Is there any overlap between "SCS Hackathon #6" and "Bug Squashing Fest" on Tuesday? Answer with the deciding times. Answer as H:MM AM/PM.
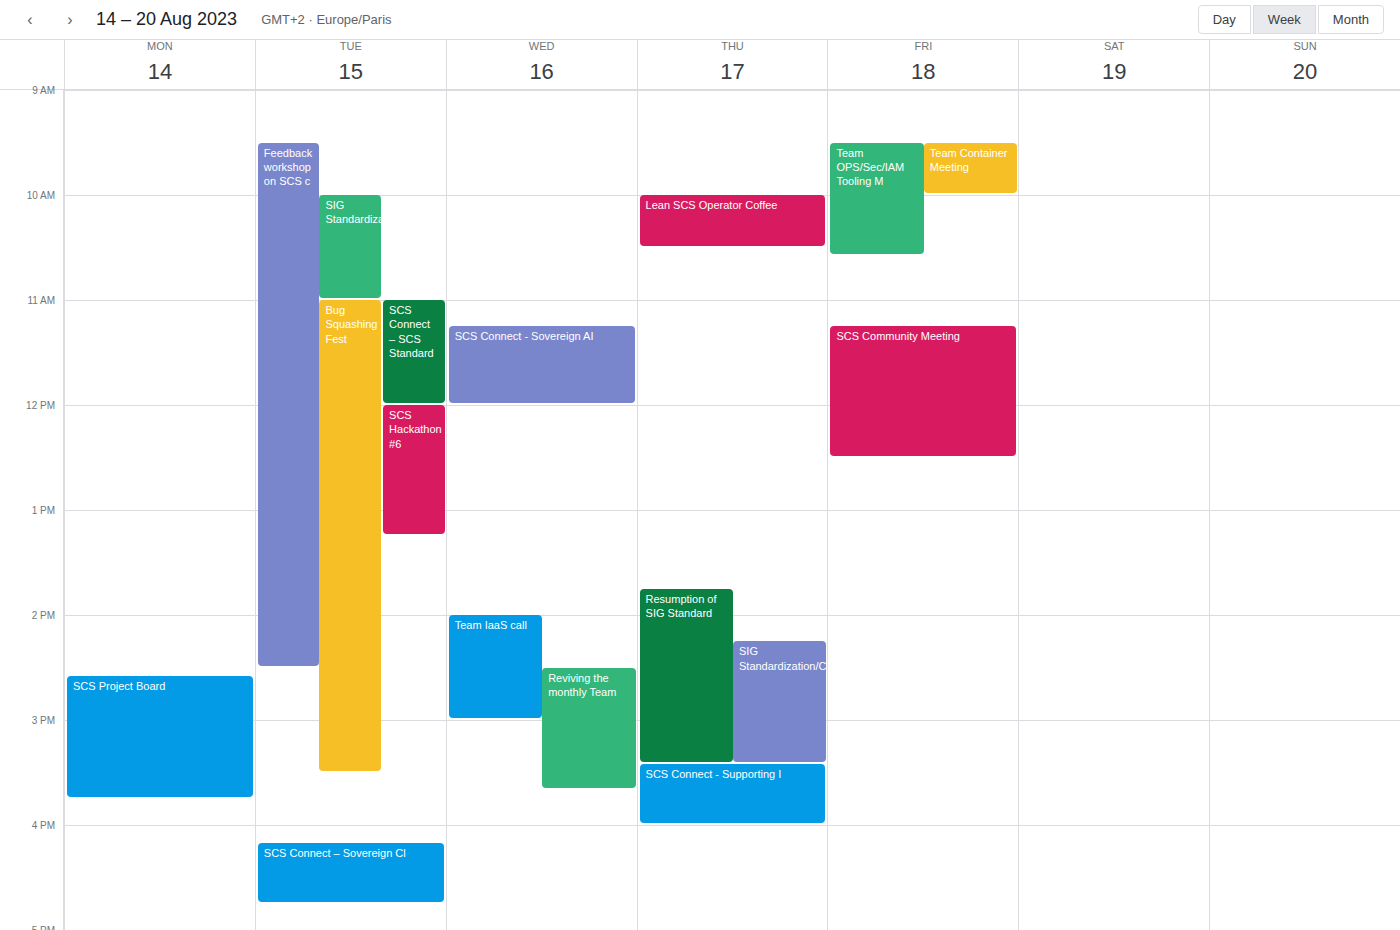
"SCS Hackathon #6" runs 12:00 PM to 1:15 PM, inside "Bug Squashing Fest" -- they overlap.